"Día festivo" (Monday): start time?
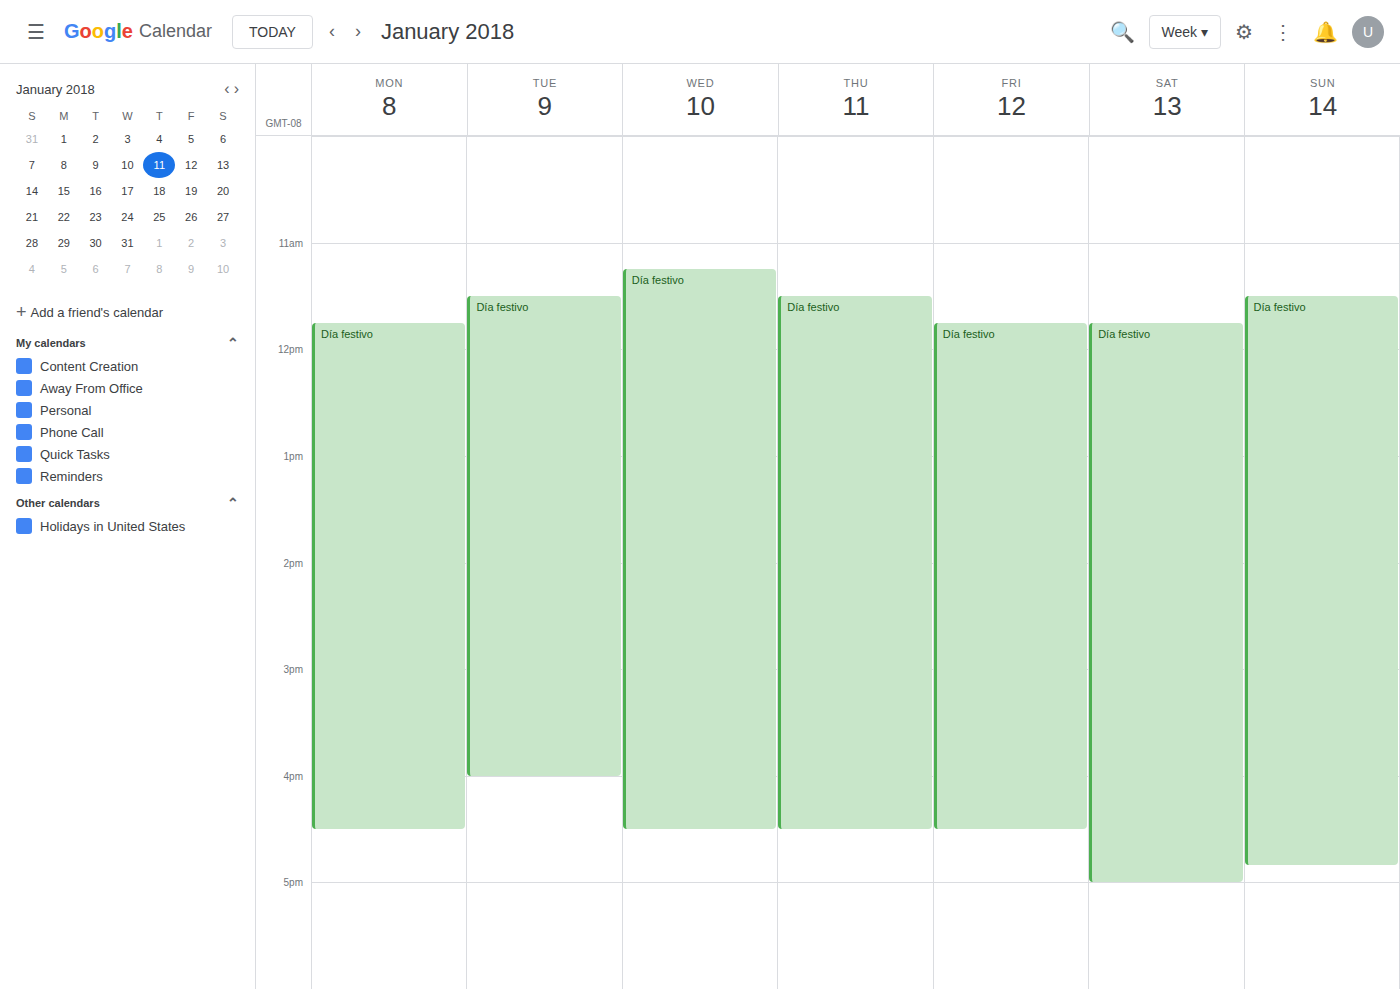
11:45 AM